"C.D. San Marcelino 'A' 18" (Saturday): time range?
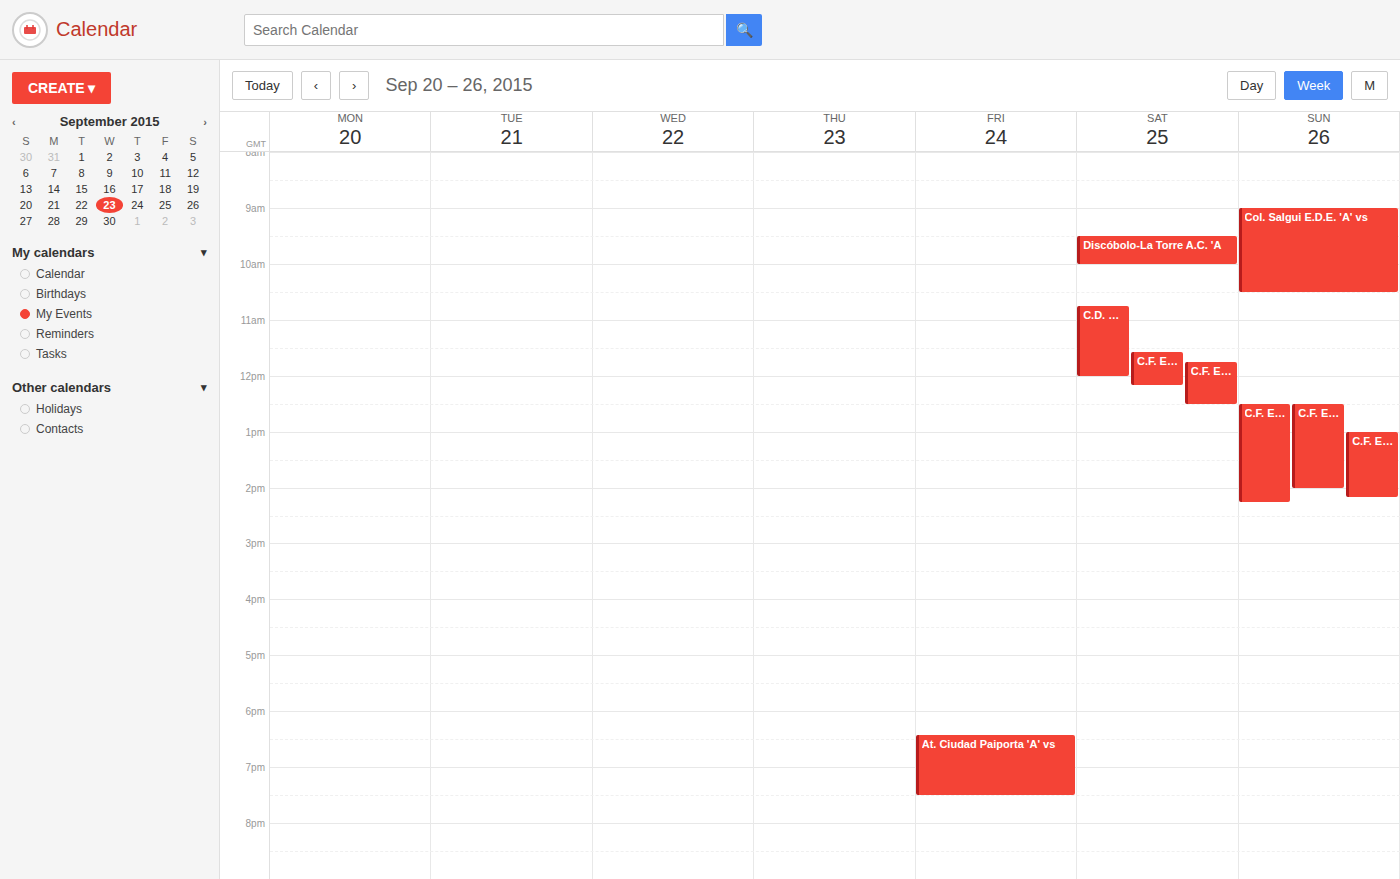
10:45 AM to 12:00 PM